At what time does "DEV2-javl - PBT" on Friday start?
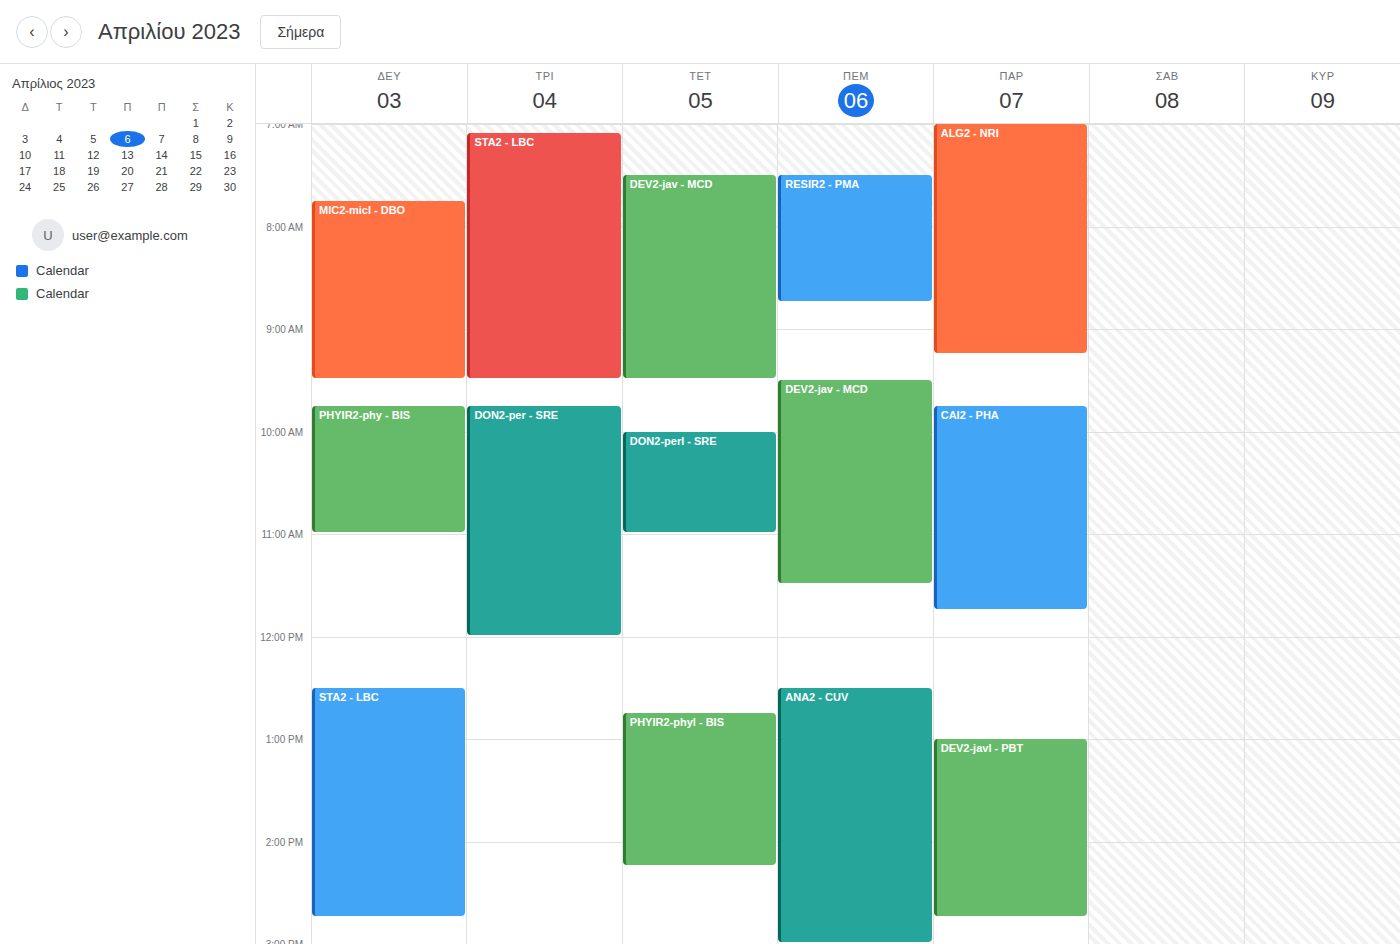
1:00 PM